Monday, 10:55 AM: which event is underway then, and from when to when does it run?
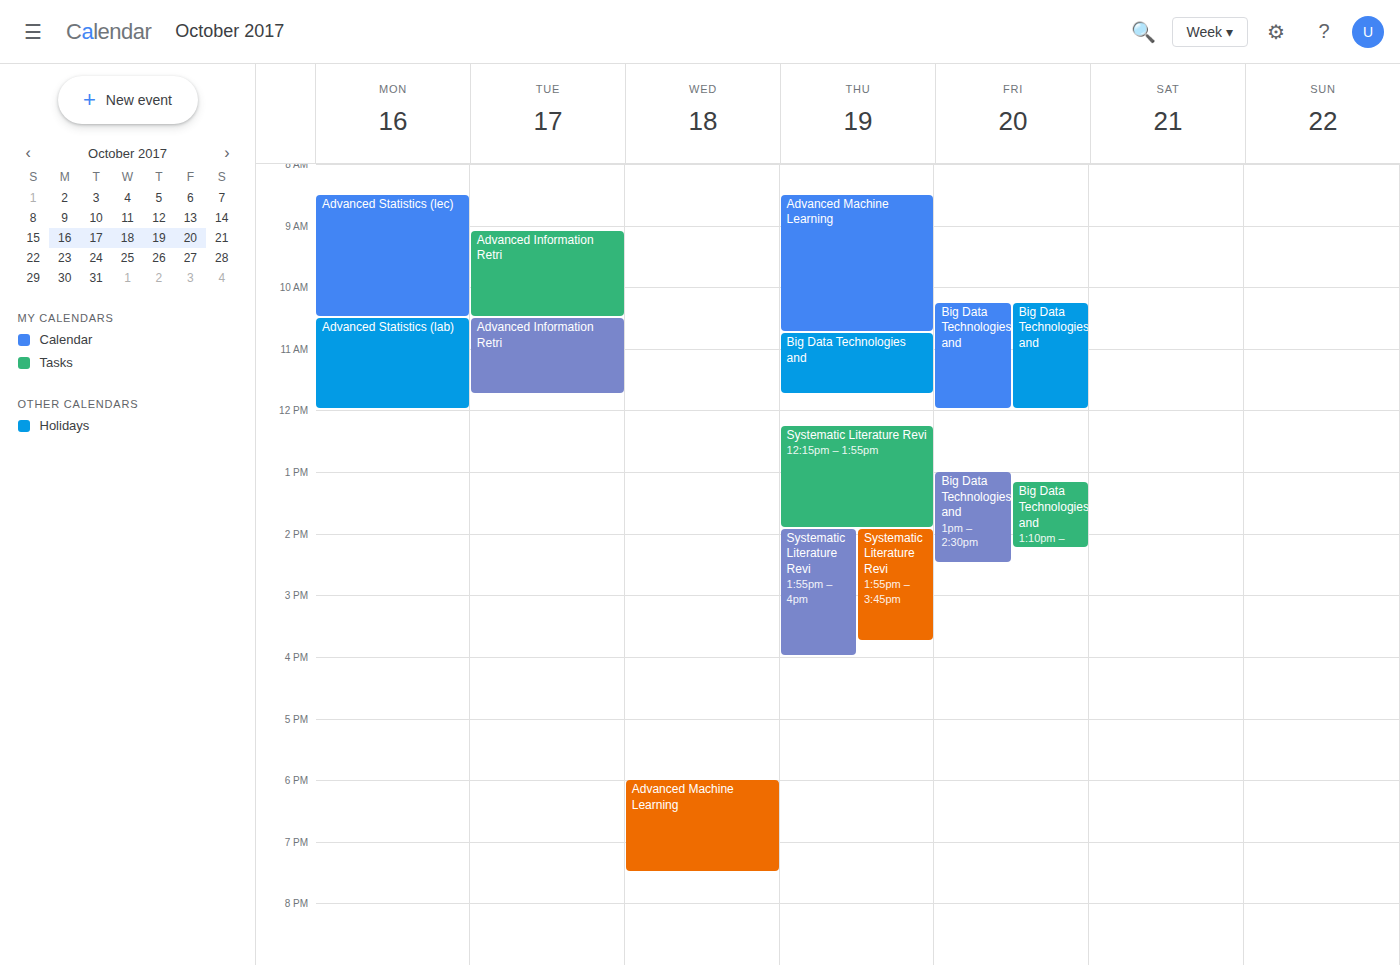
"Advanced Statistics (lab)", 10:30 AM to 12:00 PM